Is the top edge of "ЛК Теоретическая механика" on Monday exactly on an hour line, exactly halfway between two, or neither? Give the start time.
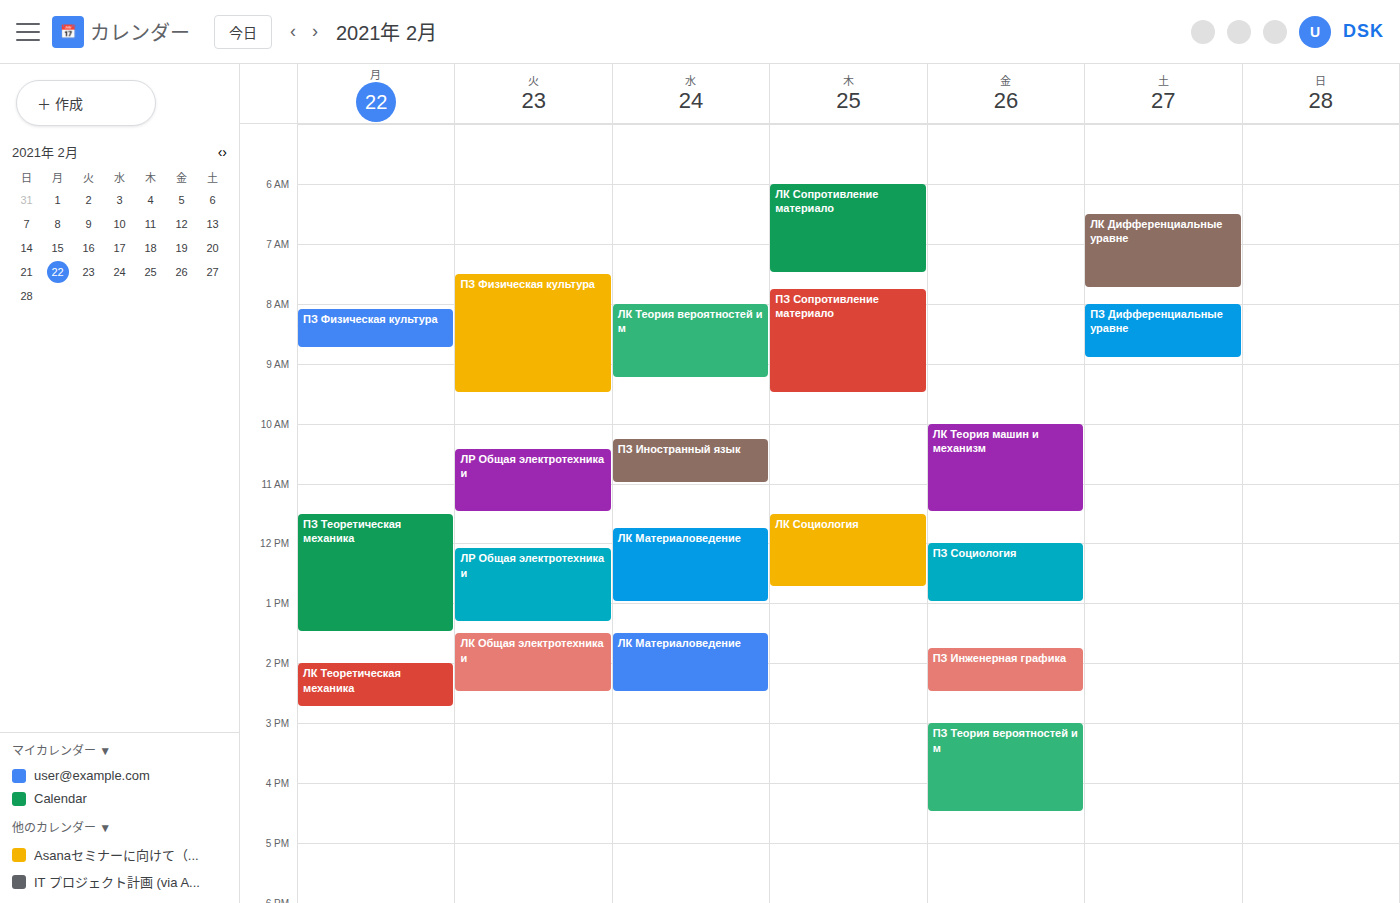
2:00 PM -- exactly on the 2 PM line.